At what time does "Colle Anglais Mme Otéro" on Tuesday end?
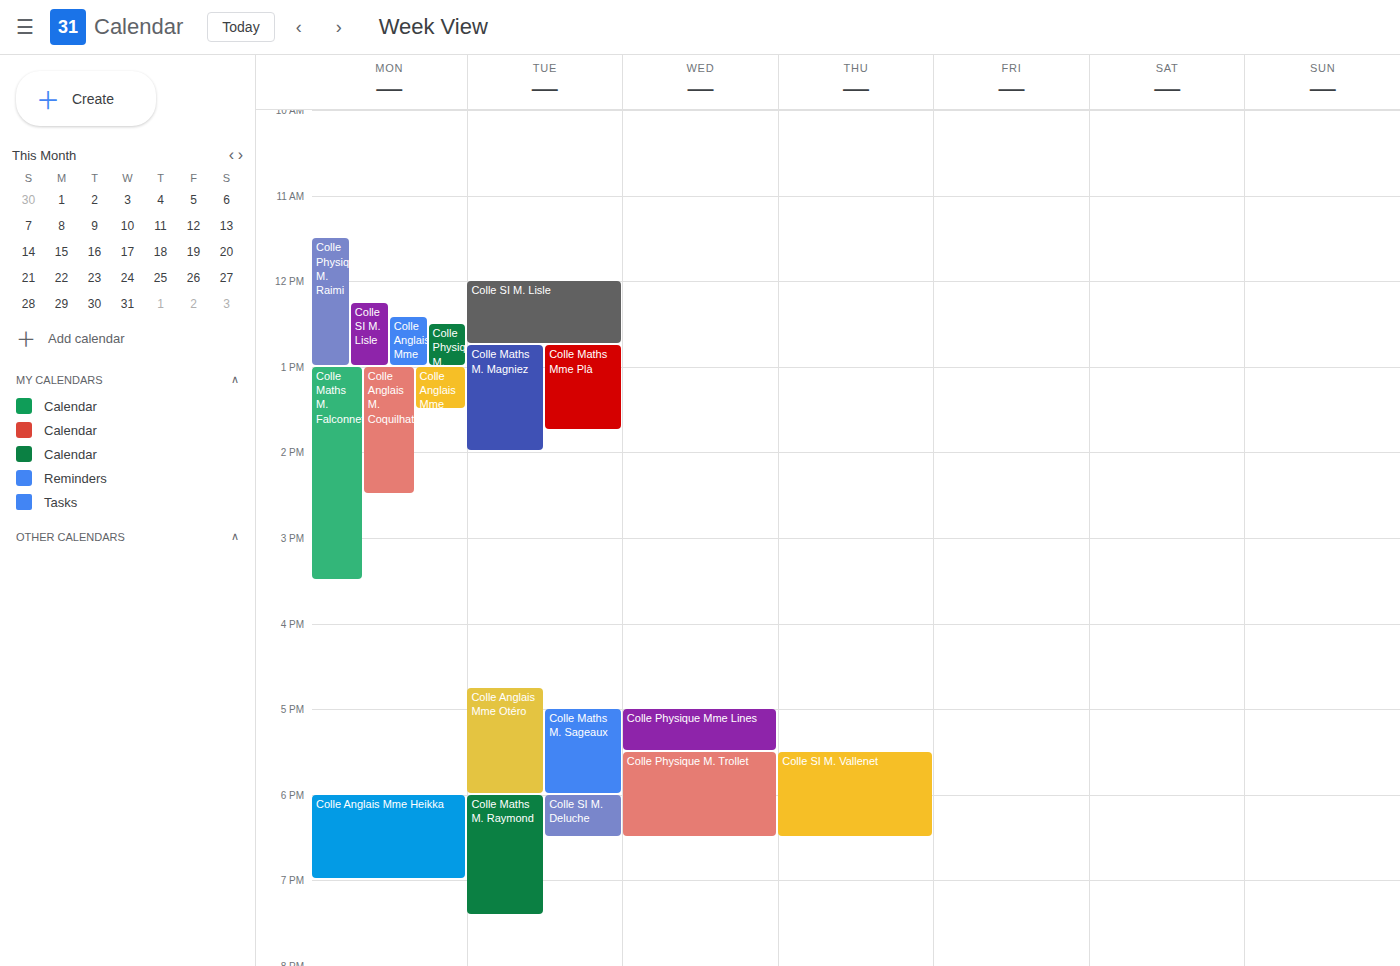
6:00 PM